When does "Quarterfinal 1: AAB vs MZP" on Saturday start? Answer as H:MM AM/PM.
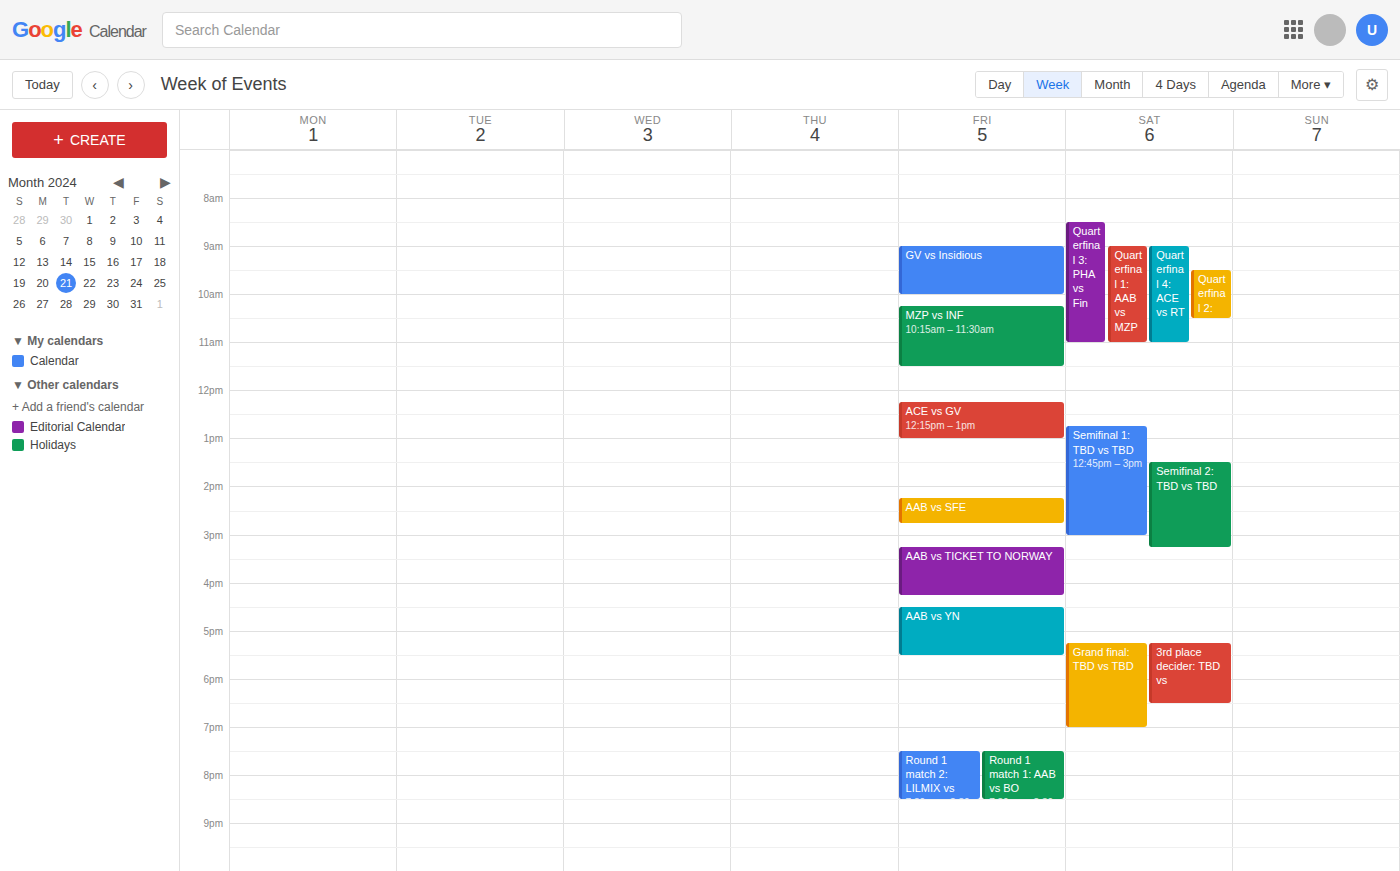
9:00 AM